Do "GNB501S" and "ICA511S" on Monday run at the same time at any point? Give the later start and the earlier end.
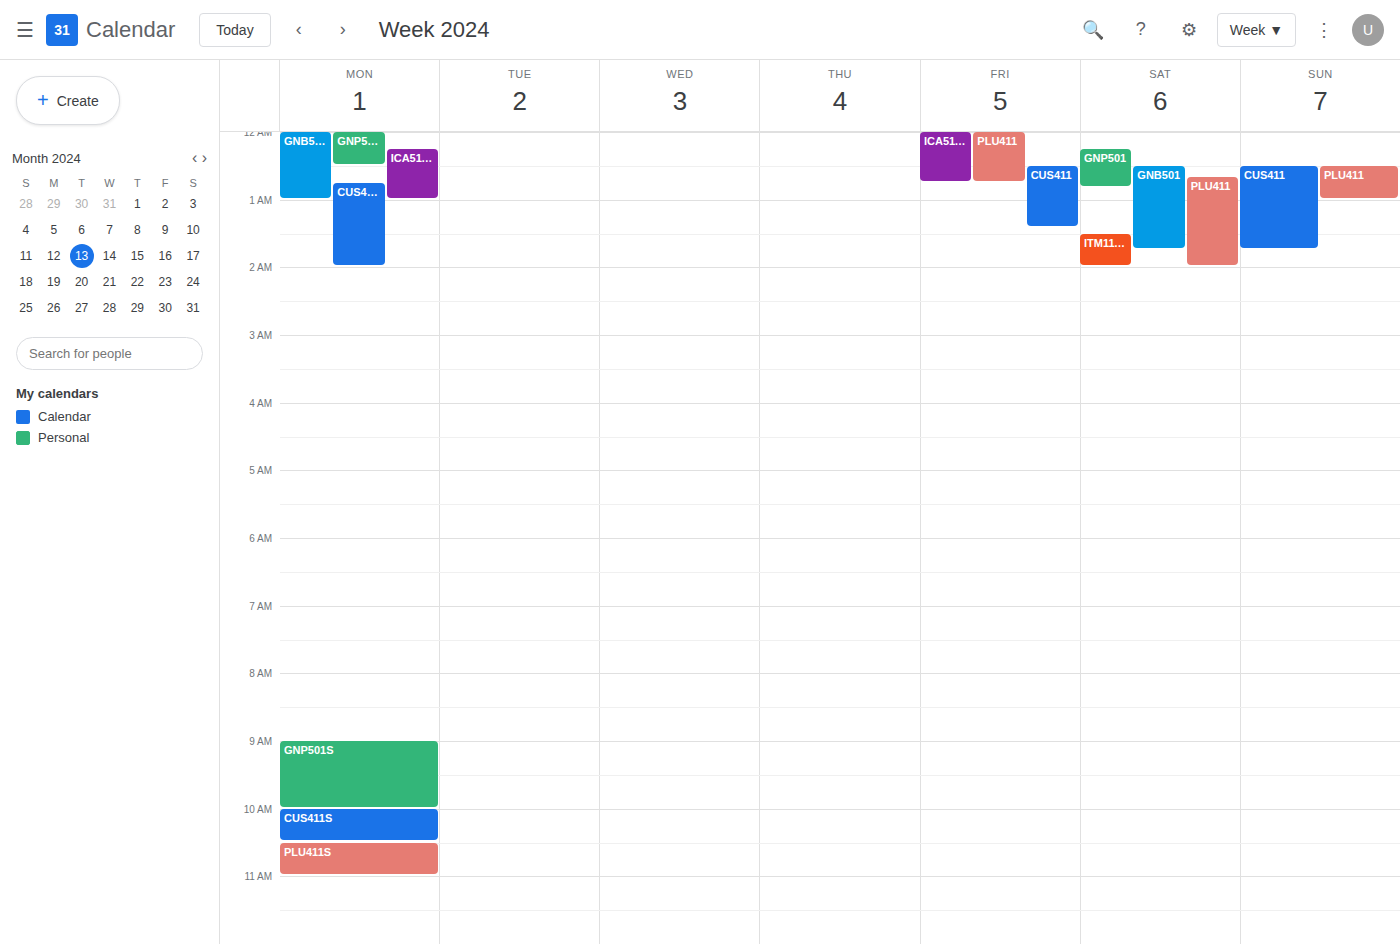
"ICA511S" starts at 12:15 AM, before "GNB501S" ends at 1:00 AM -- they overlap.